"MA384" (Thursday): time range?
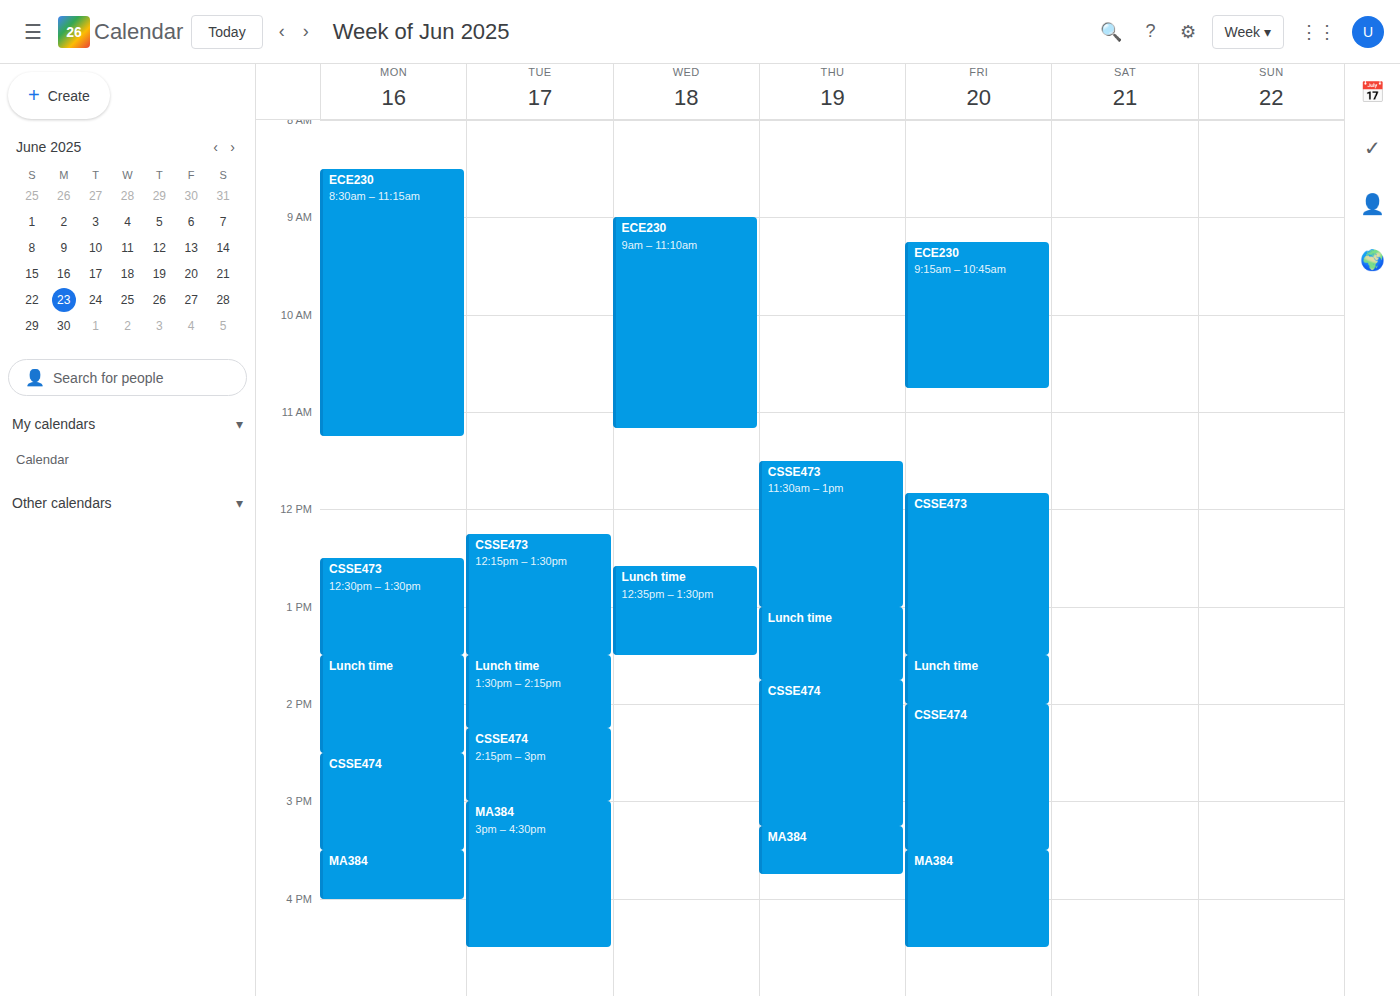
3:15 PM to 3:45 PM